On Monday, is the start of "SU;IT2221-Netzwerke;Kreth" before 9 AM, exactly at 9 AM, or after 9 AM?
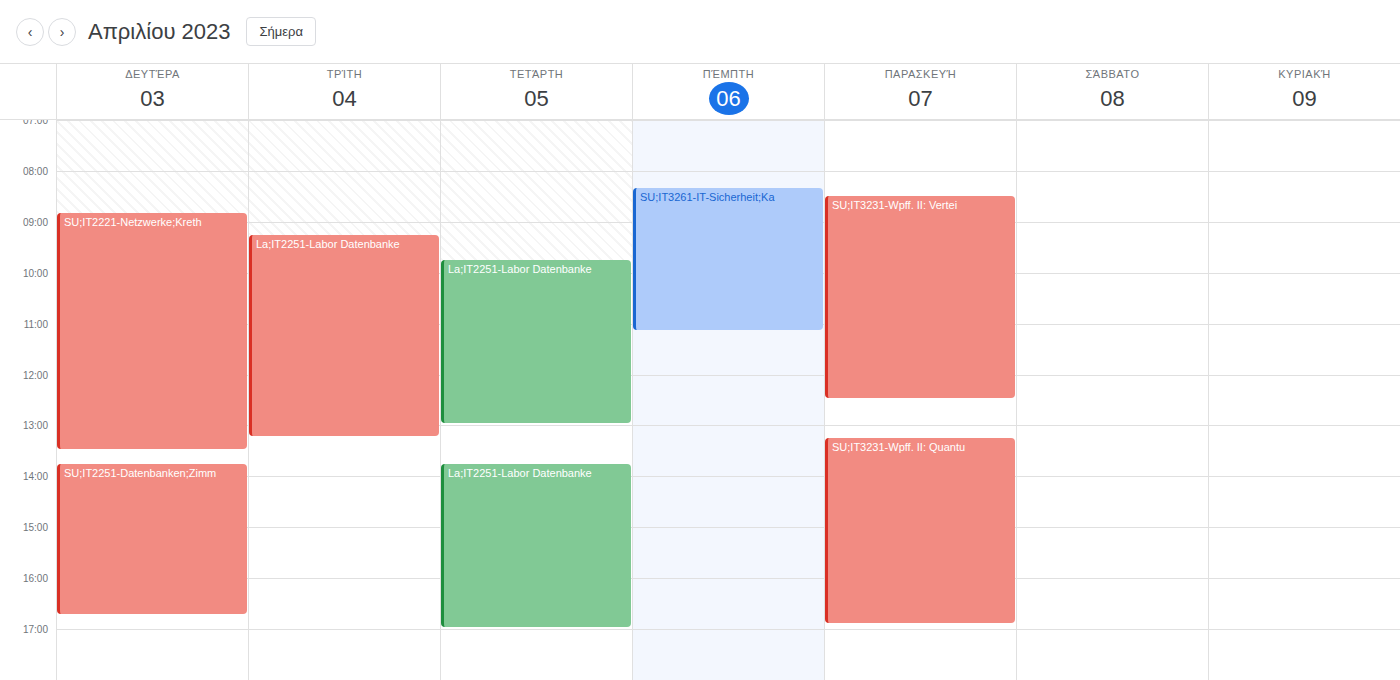
8:50 AM -- before 9 AM, 10 minutes above the 9 AM line.